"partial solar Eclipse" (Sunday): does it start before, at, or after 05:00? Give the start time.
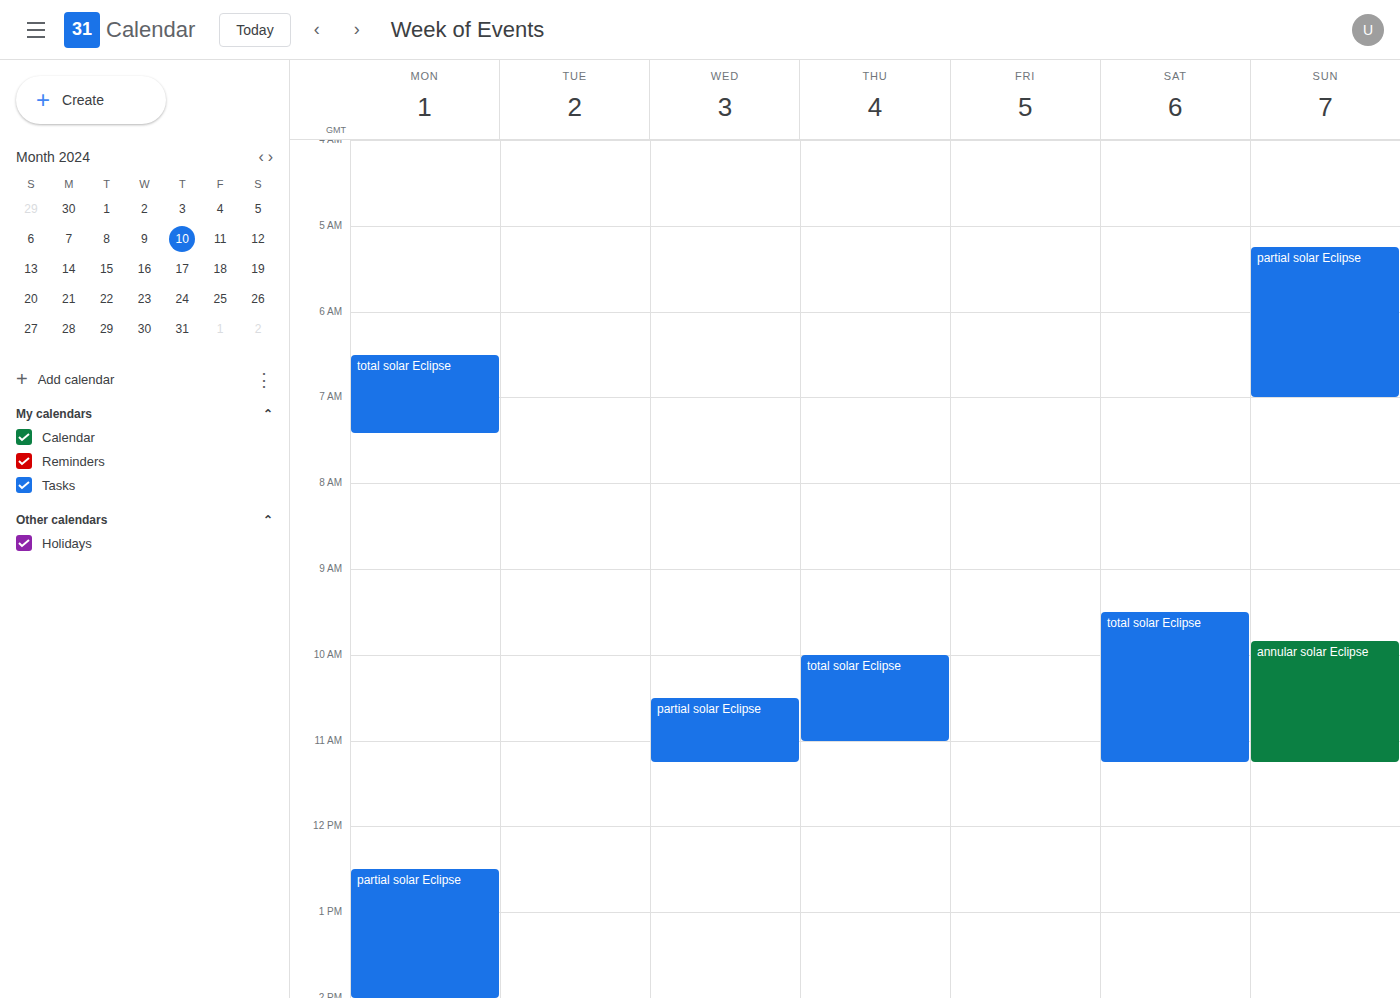
05:15 -- after 05:00, 15 minutes below the 05:00 line.